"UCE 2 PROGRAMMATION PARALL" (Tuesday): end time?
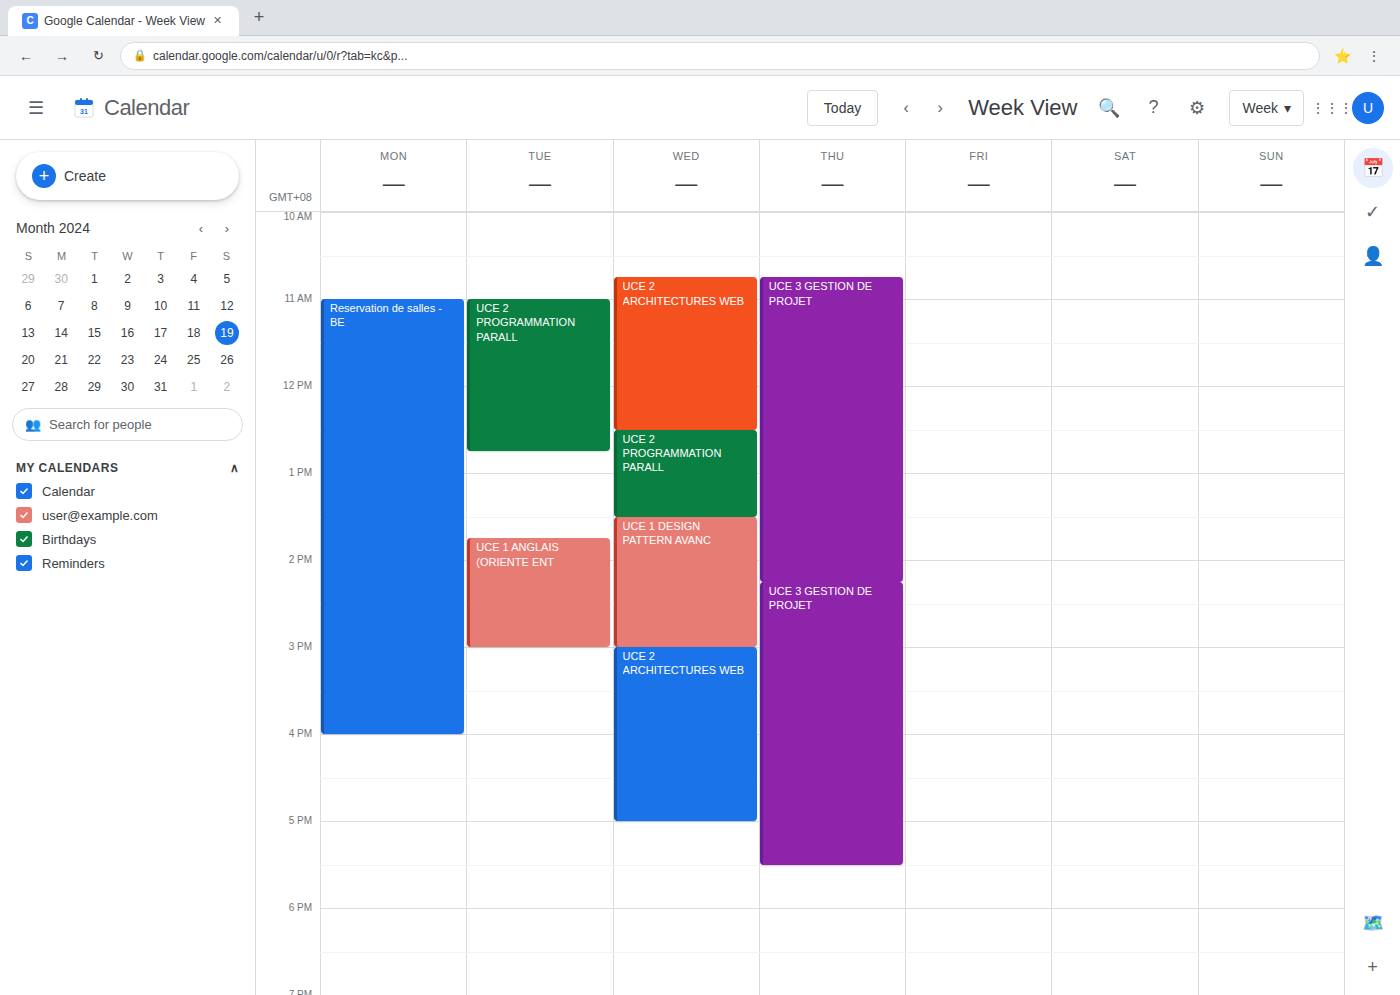
12:45 PM